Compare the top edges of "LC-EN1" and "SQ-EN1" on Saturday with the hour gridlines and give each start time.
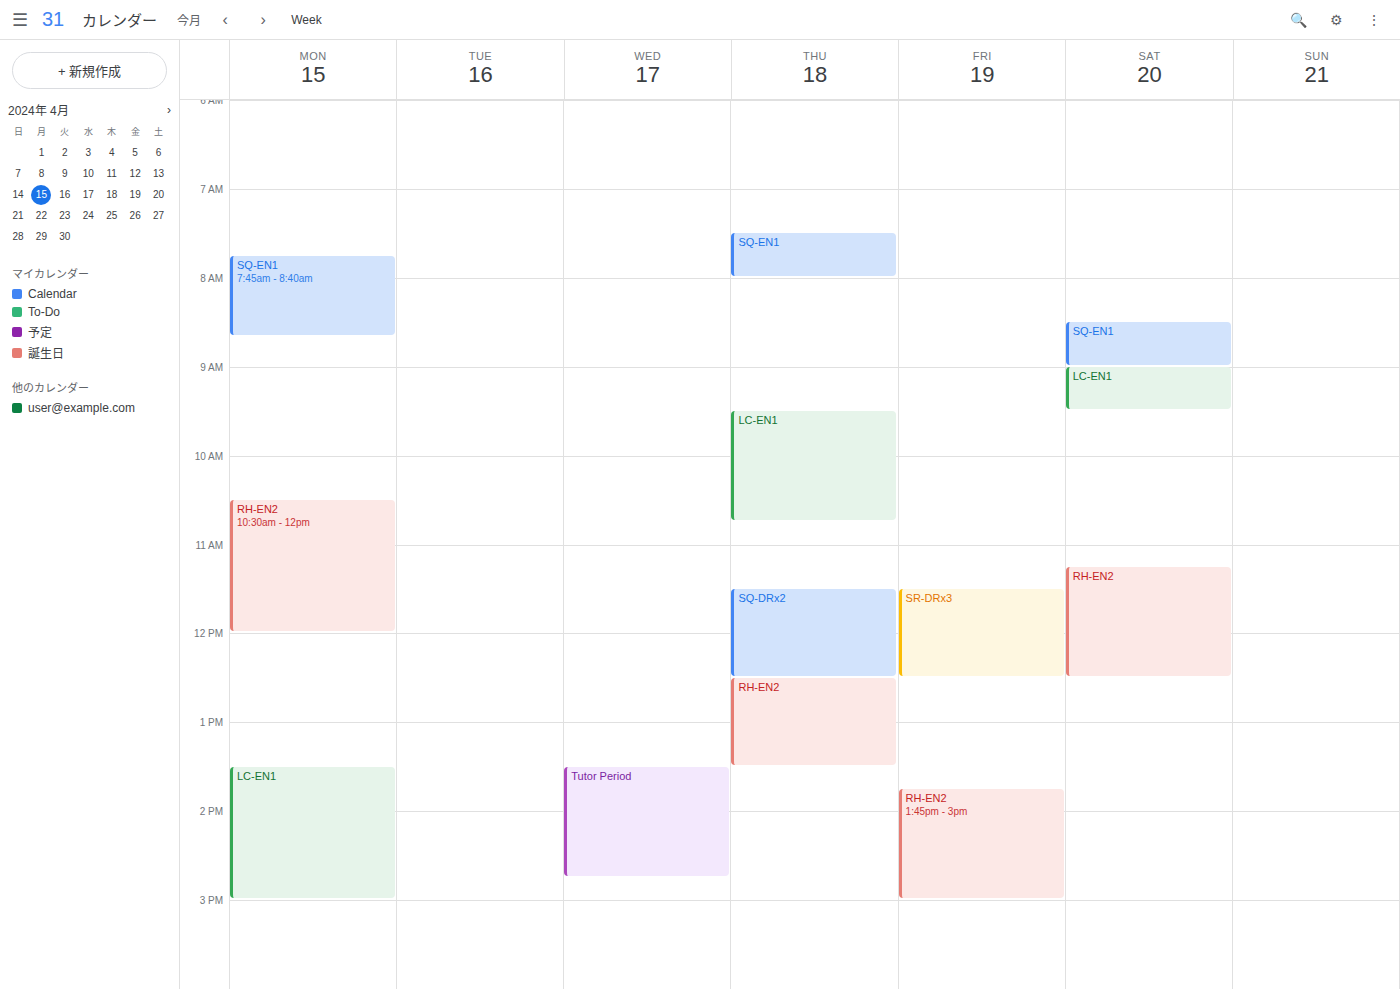
"LC-EN1": 09:00, exactly on the 09:00 line. "SQ-EN1": 08:30, halfway between the 08:00 and 09:00 lines.